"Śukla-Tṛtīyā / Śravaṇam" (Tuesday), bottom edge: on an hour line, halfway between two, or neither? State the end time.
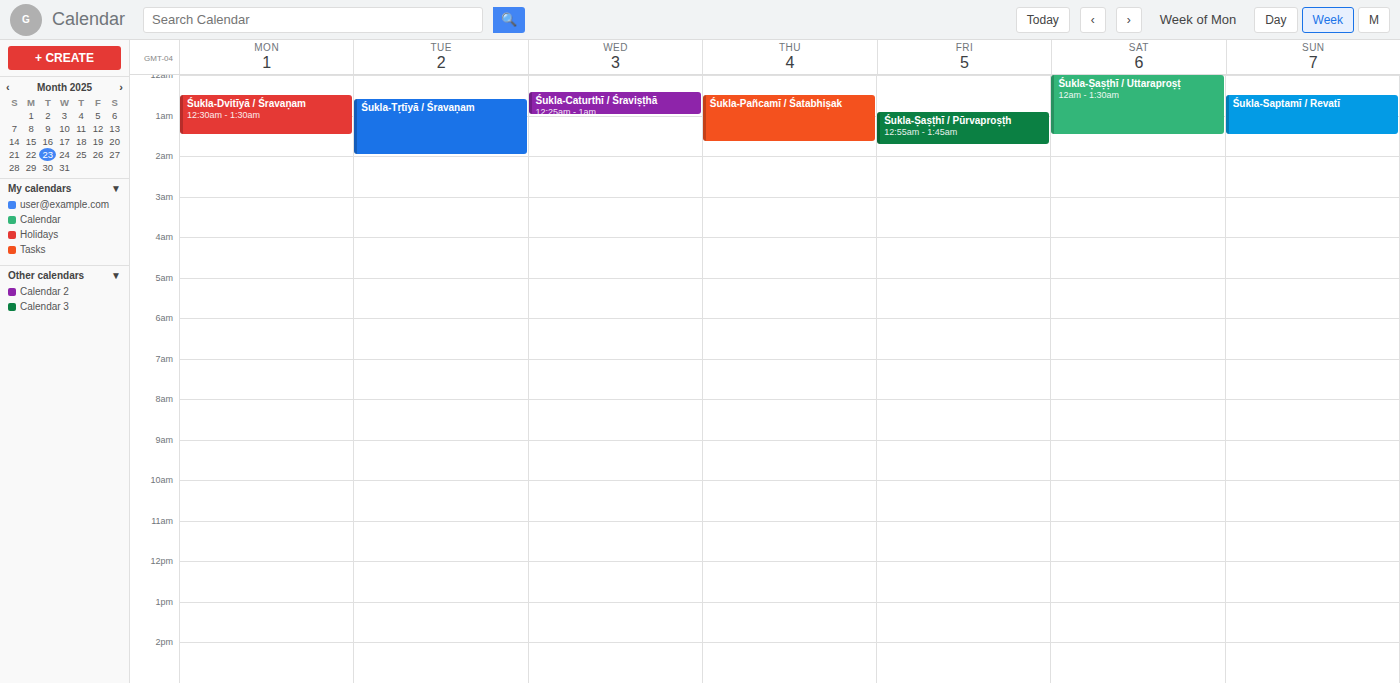
2:00 AM -- exactly on the 2 AM line.